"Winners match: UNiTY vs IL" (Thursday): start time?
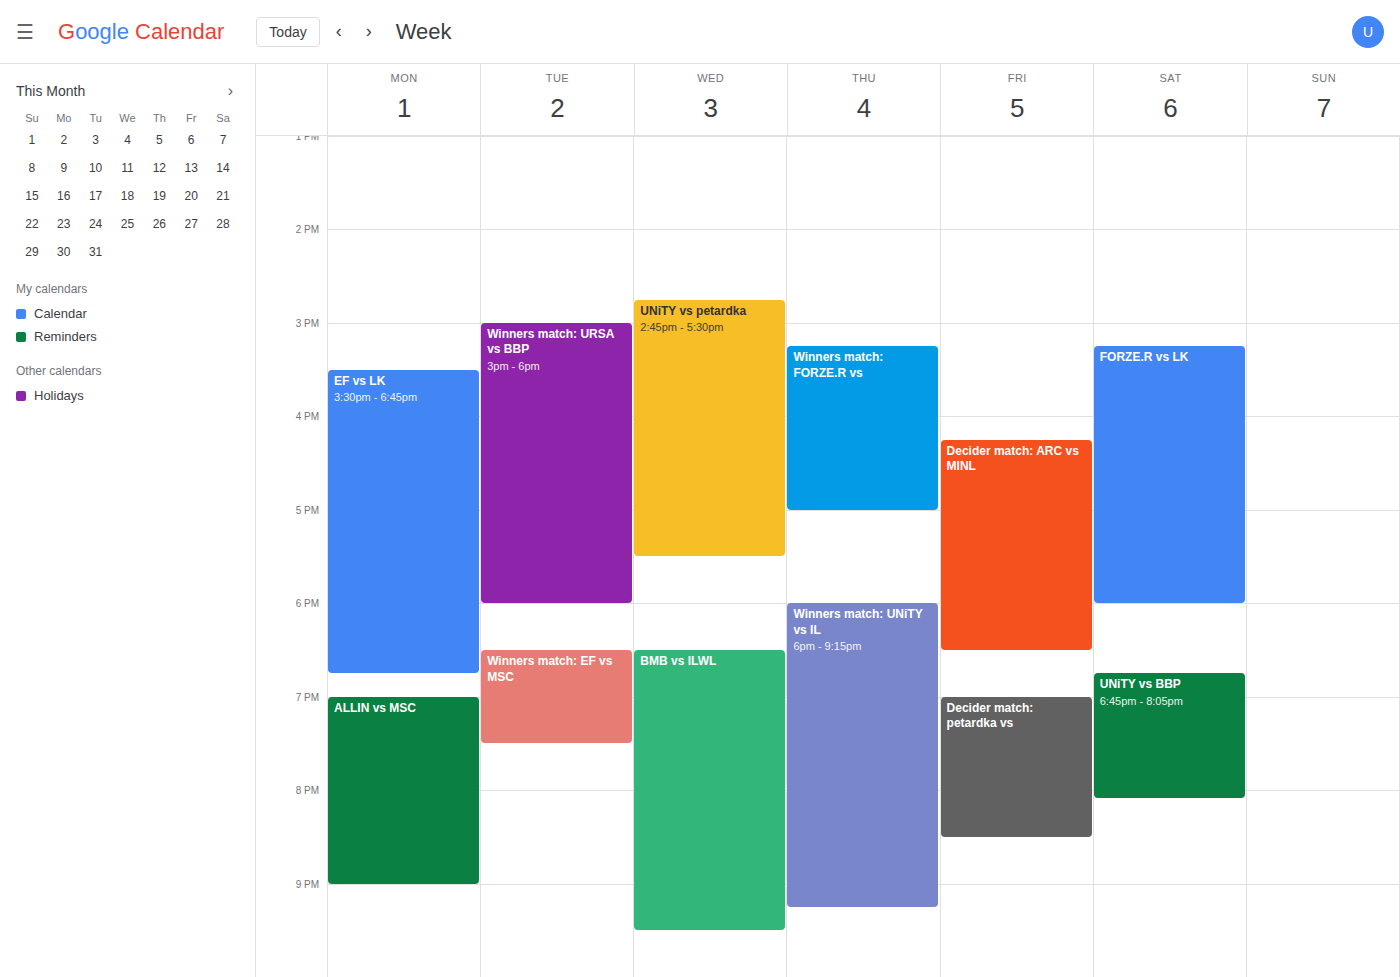
6:00 PM